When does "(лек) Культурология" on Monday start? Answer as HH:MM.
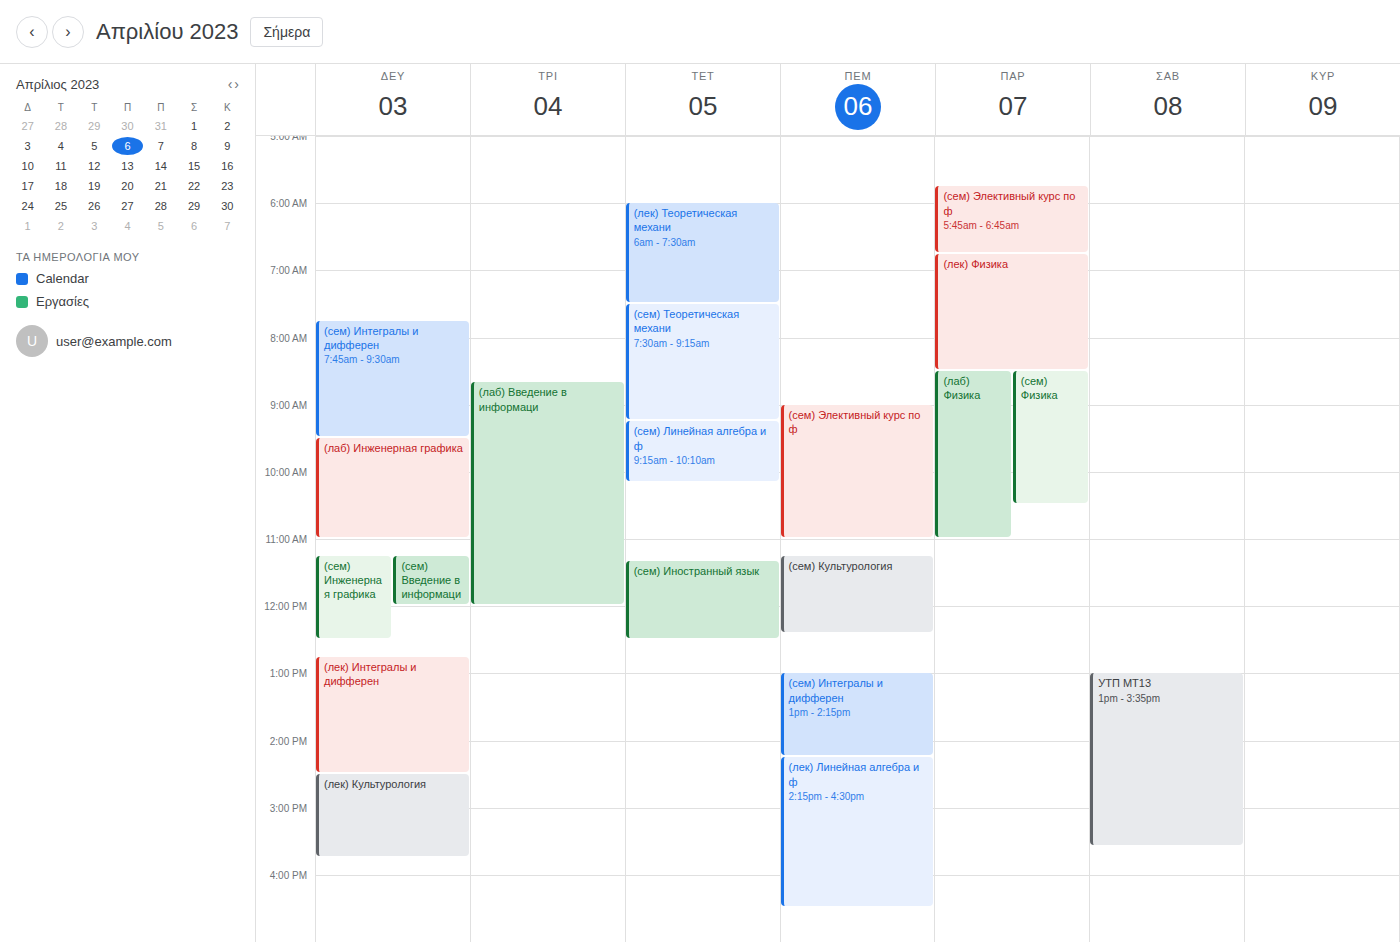
14:30